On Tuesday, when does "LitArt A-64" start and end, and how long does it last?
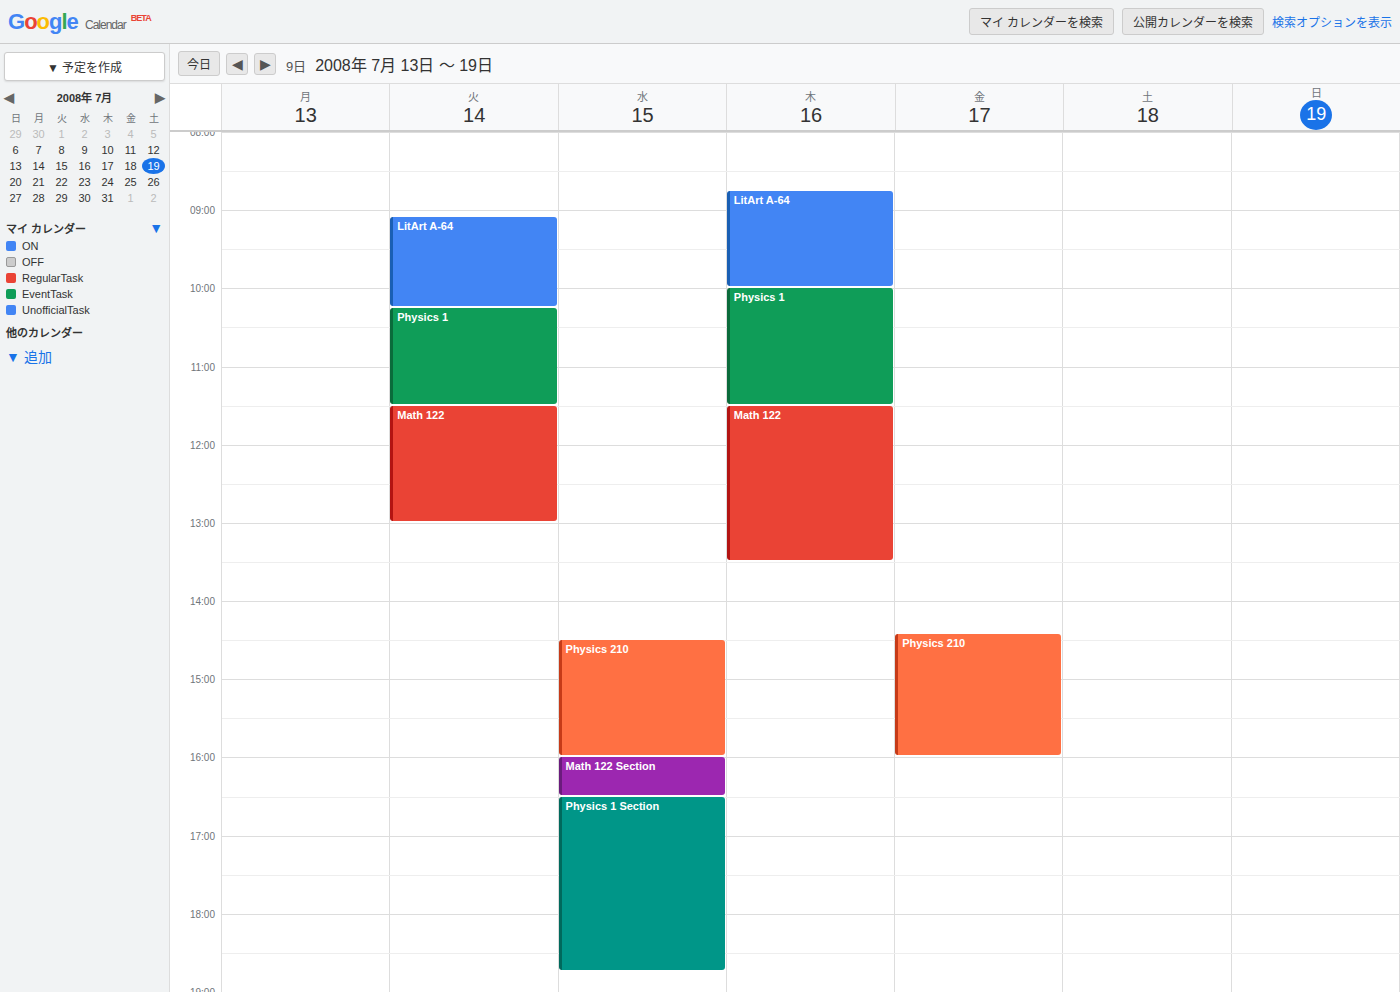
9:05 AM to 10:15 AM, 1 hour 10 minutes